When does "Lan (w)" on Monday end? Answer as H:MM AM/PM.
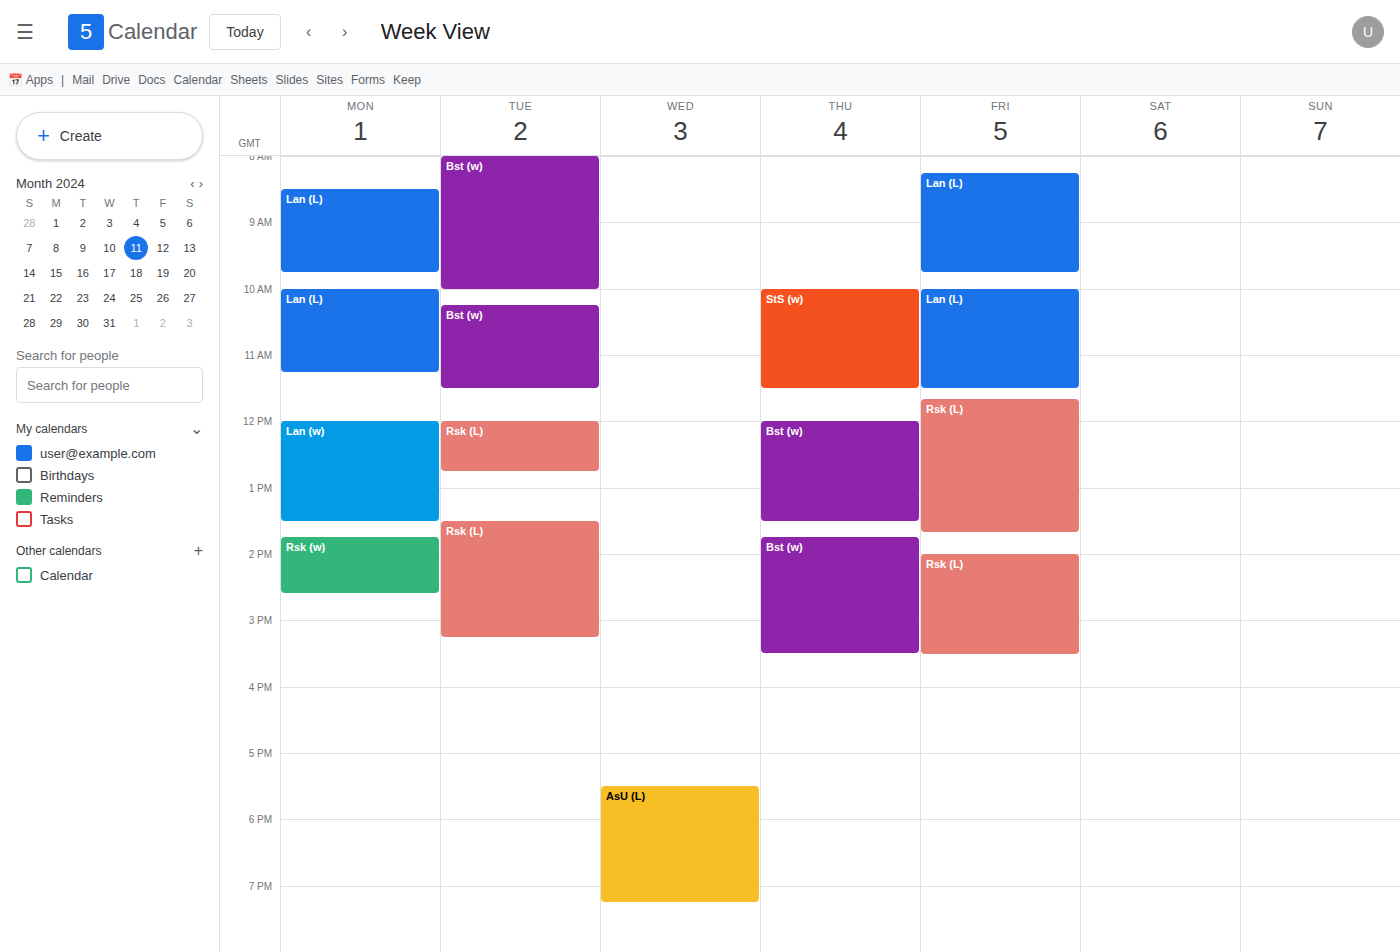
1:30 PM